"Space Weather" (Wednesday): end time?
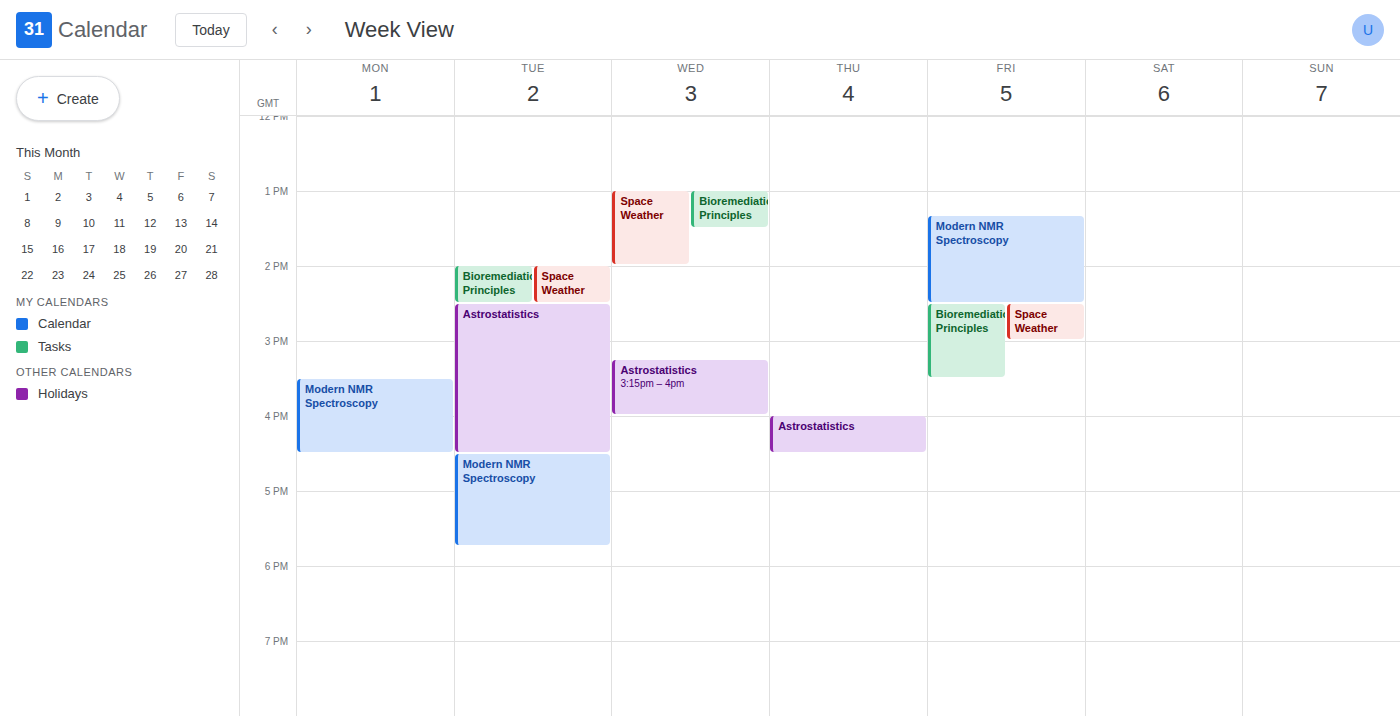
14:00